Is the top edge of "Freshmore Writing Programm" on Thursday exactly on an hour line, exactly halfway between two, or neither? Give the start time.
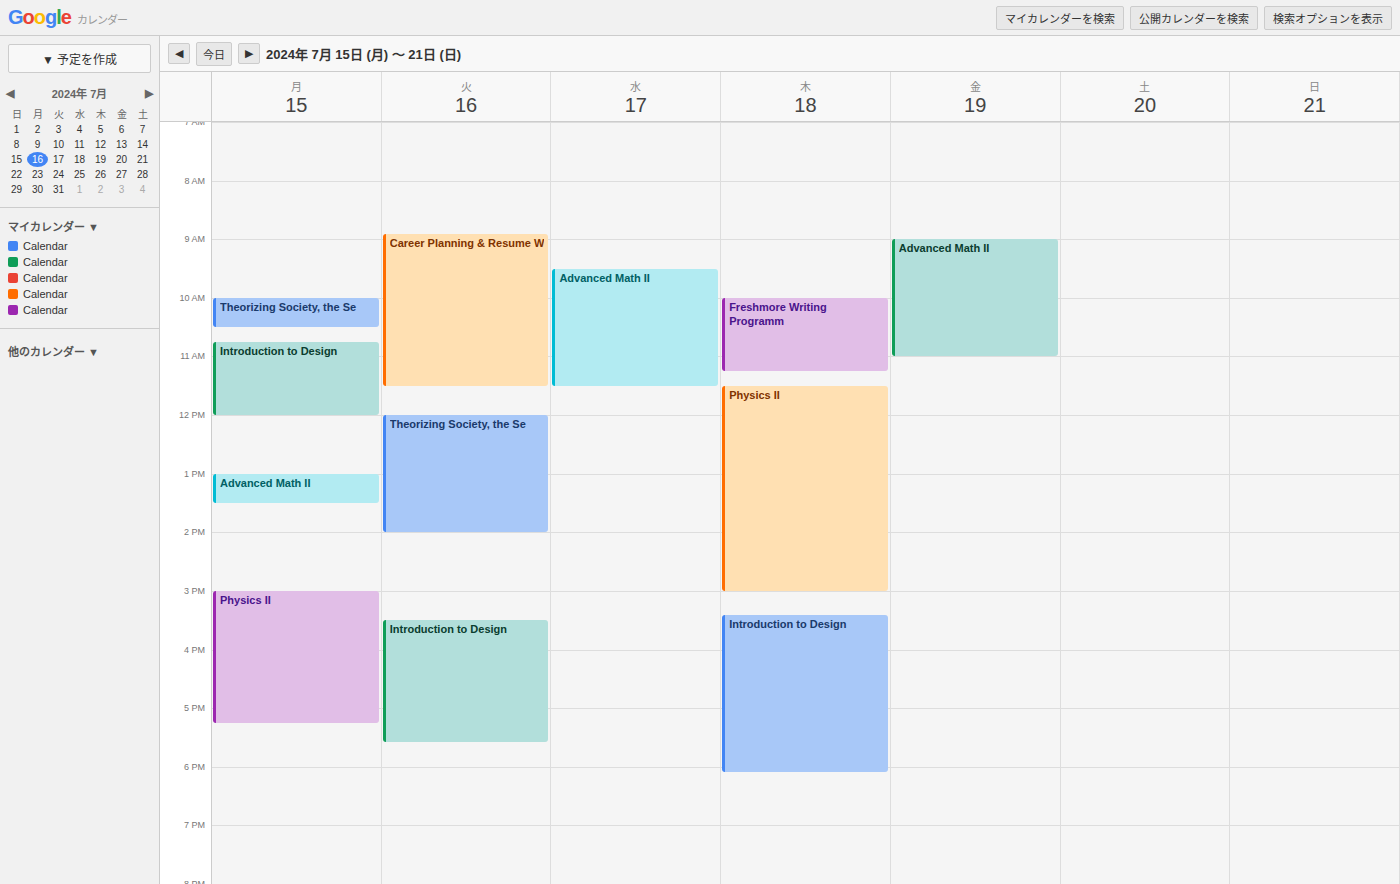
10:00 AM -- exactly on the 10 AM line.